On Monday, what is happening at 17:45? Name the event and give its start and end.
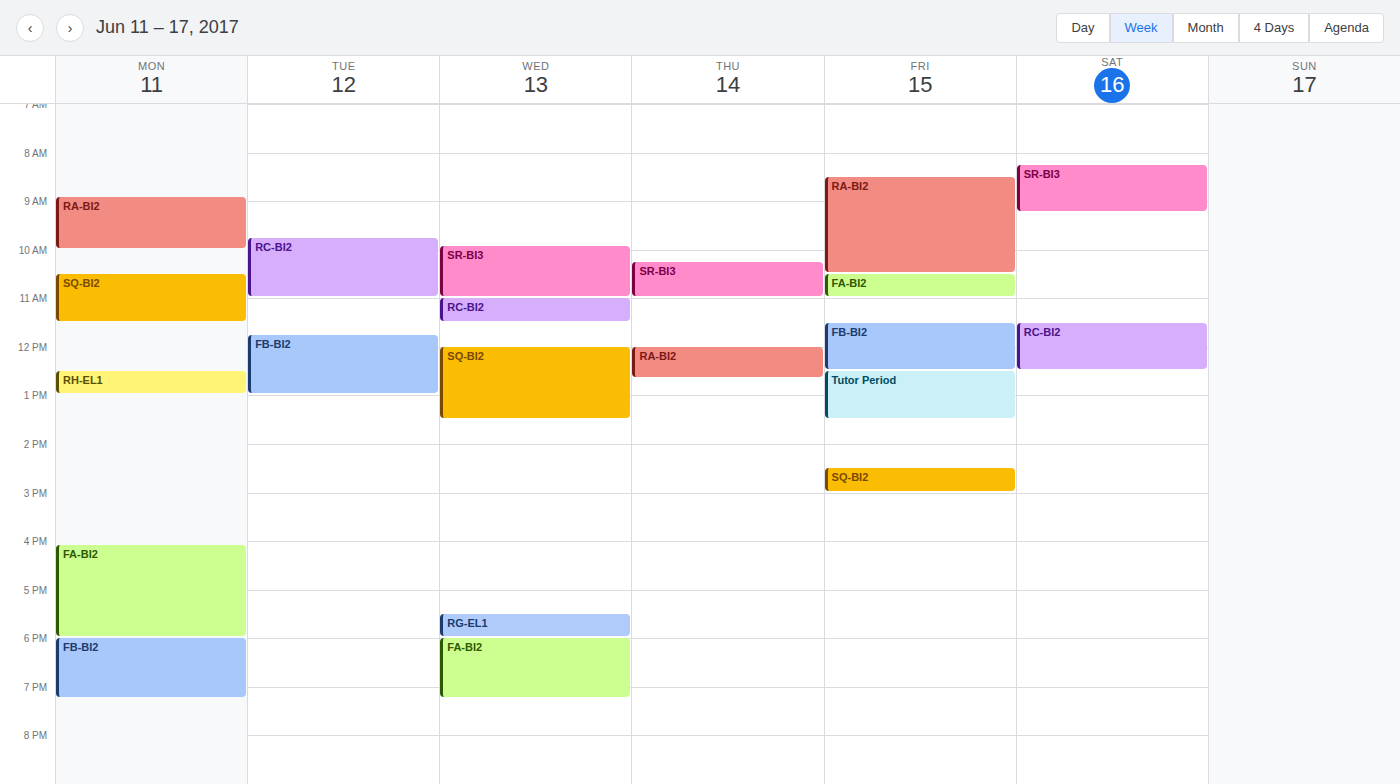
"FA-BI2", 16:05 to 18:00